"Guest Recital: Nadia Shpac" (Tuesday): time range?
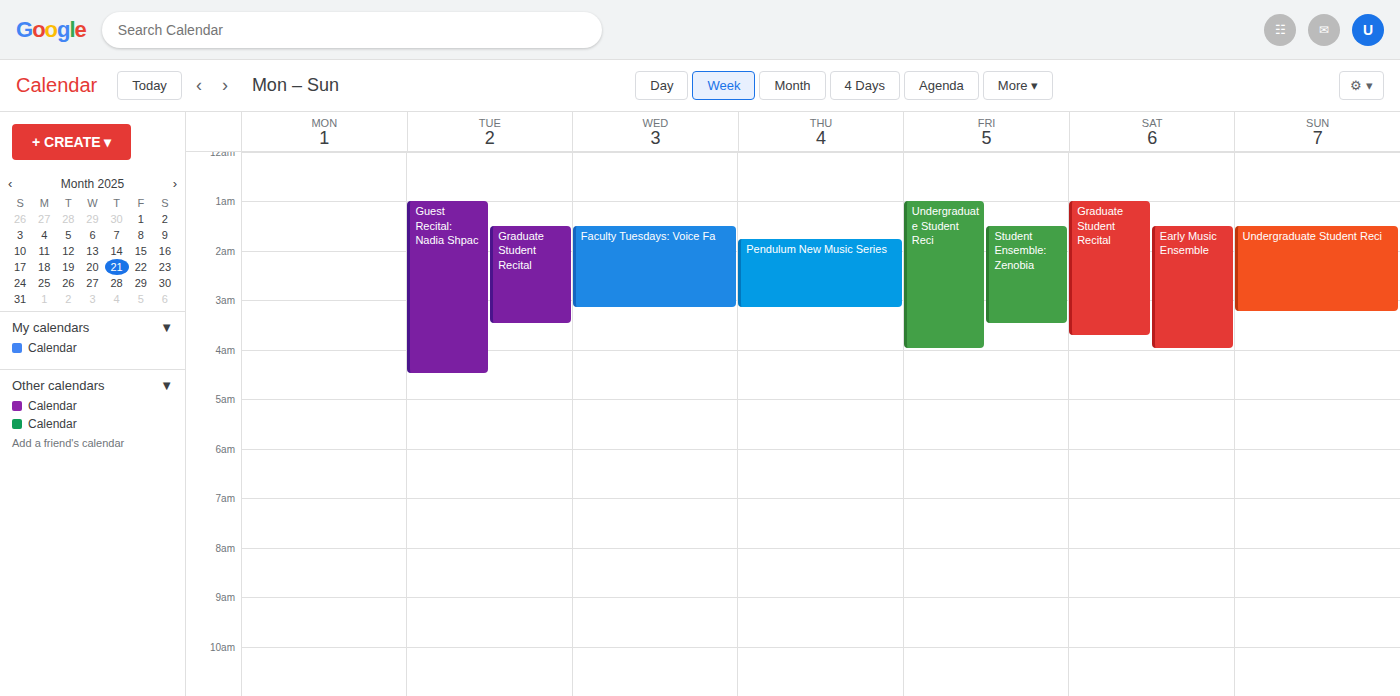
01:00 to 04:30